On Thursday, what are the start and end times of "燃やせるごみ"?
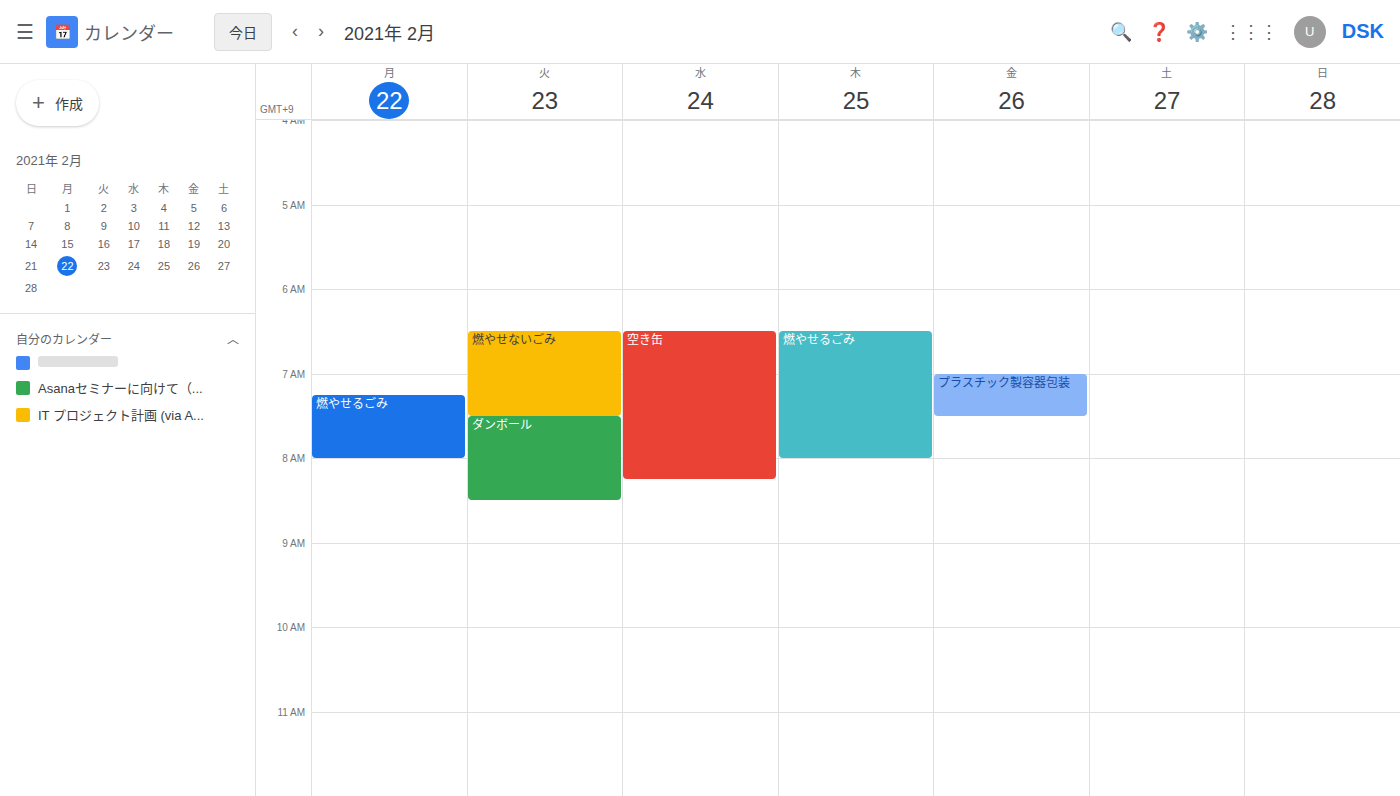
6:30 AM to 8:00 AM